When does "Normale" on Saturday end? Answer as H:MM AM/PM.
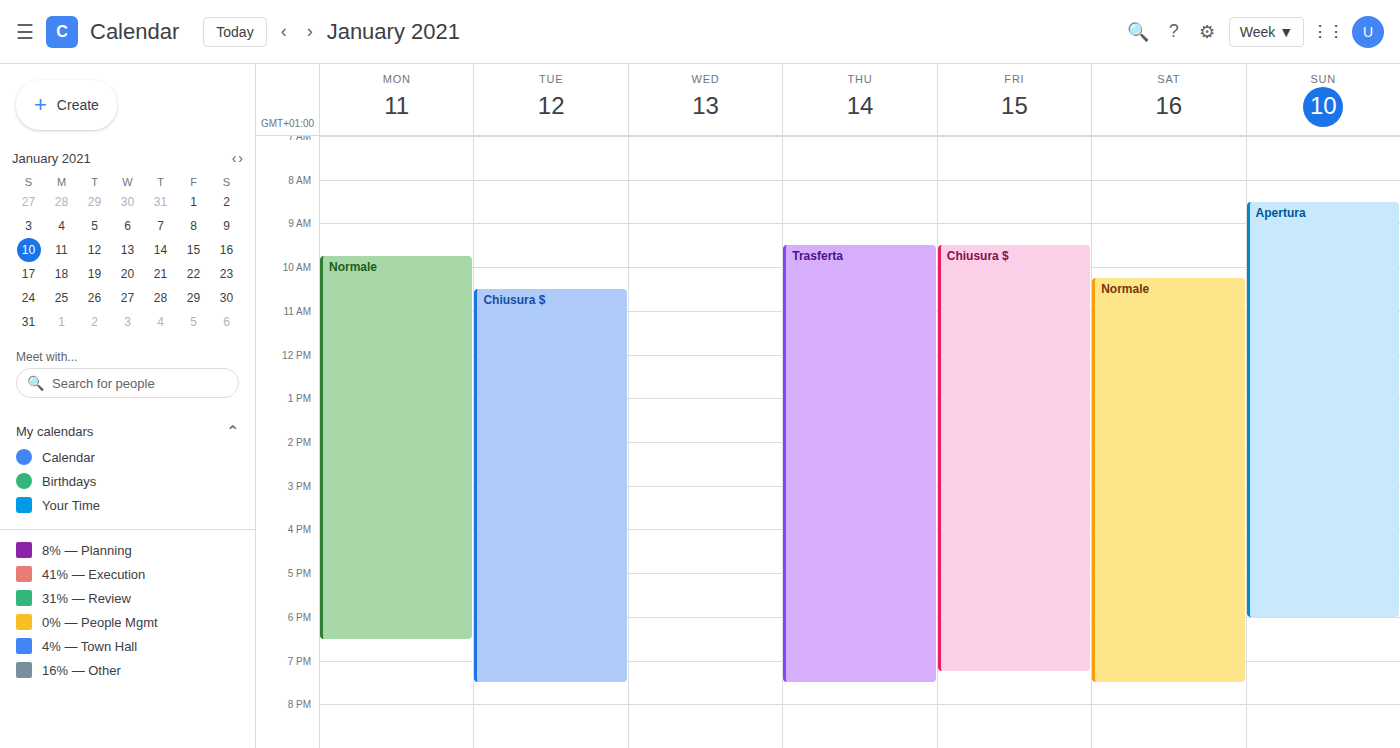
7:30 PM